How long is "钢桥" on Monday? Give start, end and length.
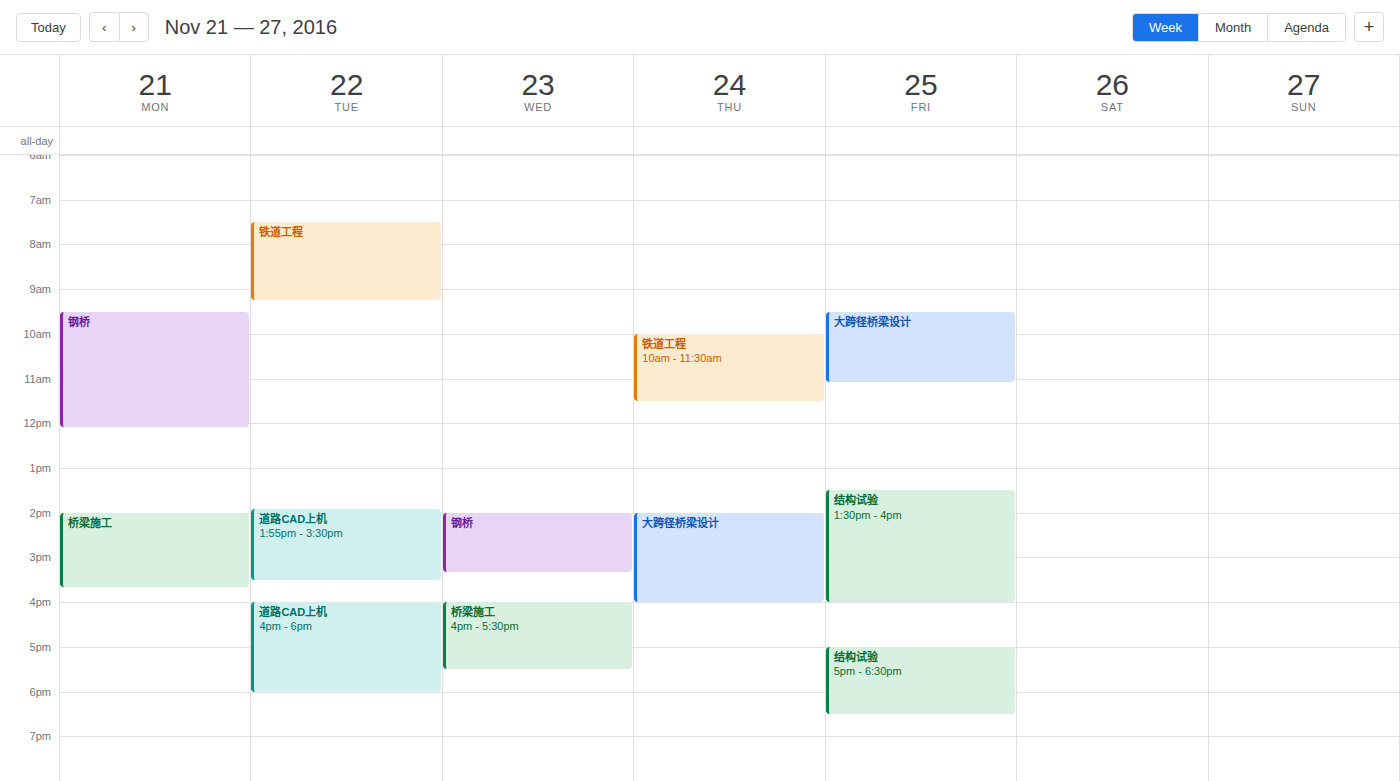
9:30 AM to 12:05 PM, 2 hours 35 minutes